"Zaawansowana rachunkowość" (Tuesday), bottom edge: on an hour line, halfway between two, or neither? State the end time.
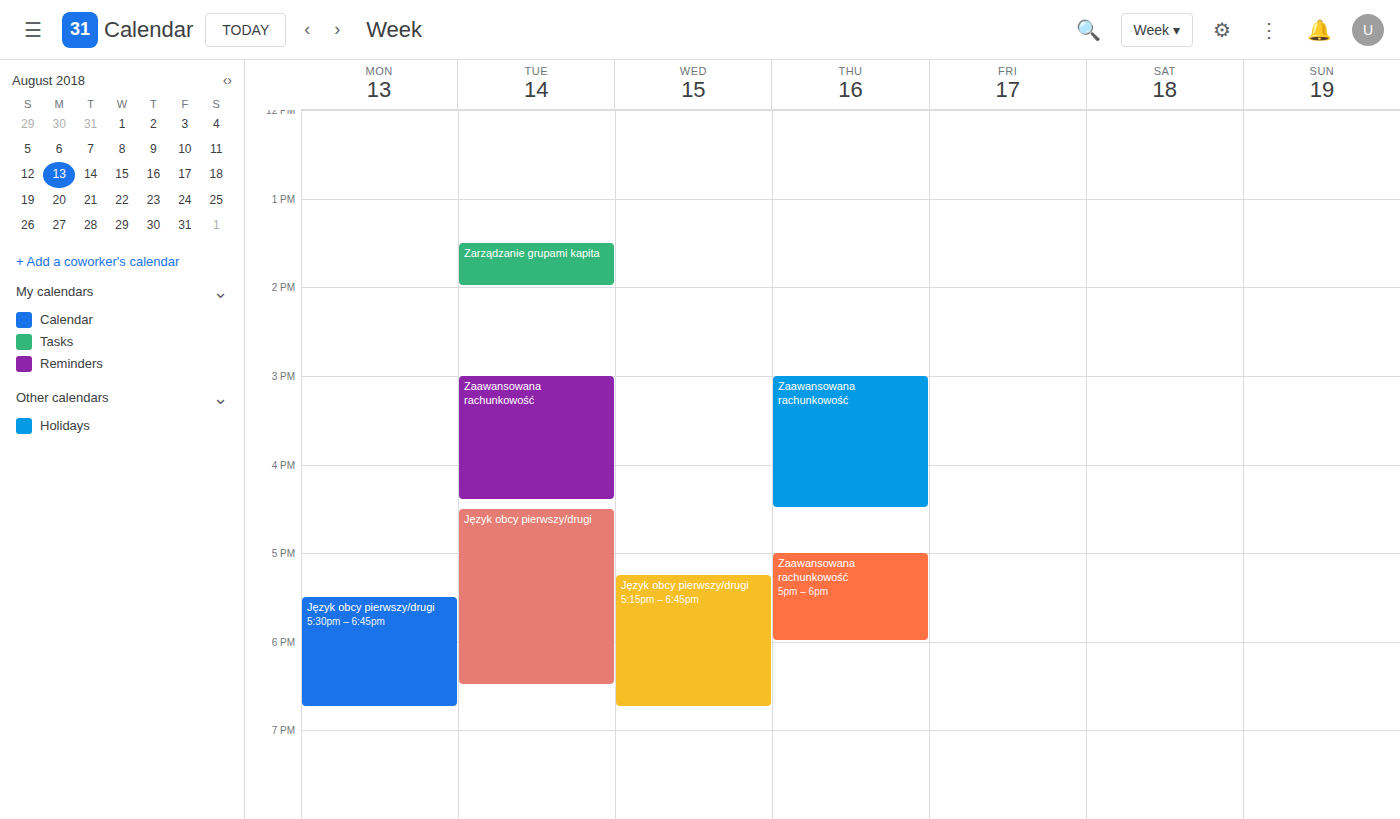
4:25 PM -- neither: 25 minutes below the 4 PM line and 35 minutes above the 5 PM line.